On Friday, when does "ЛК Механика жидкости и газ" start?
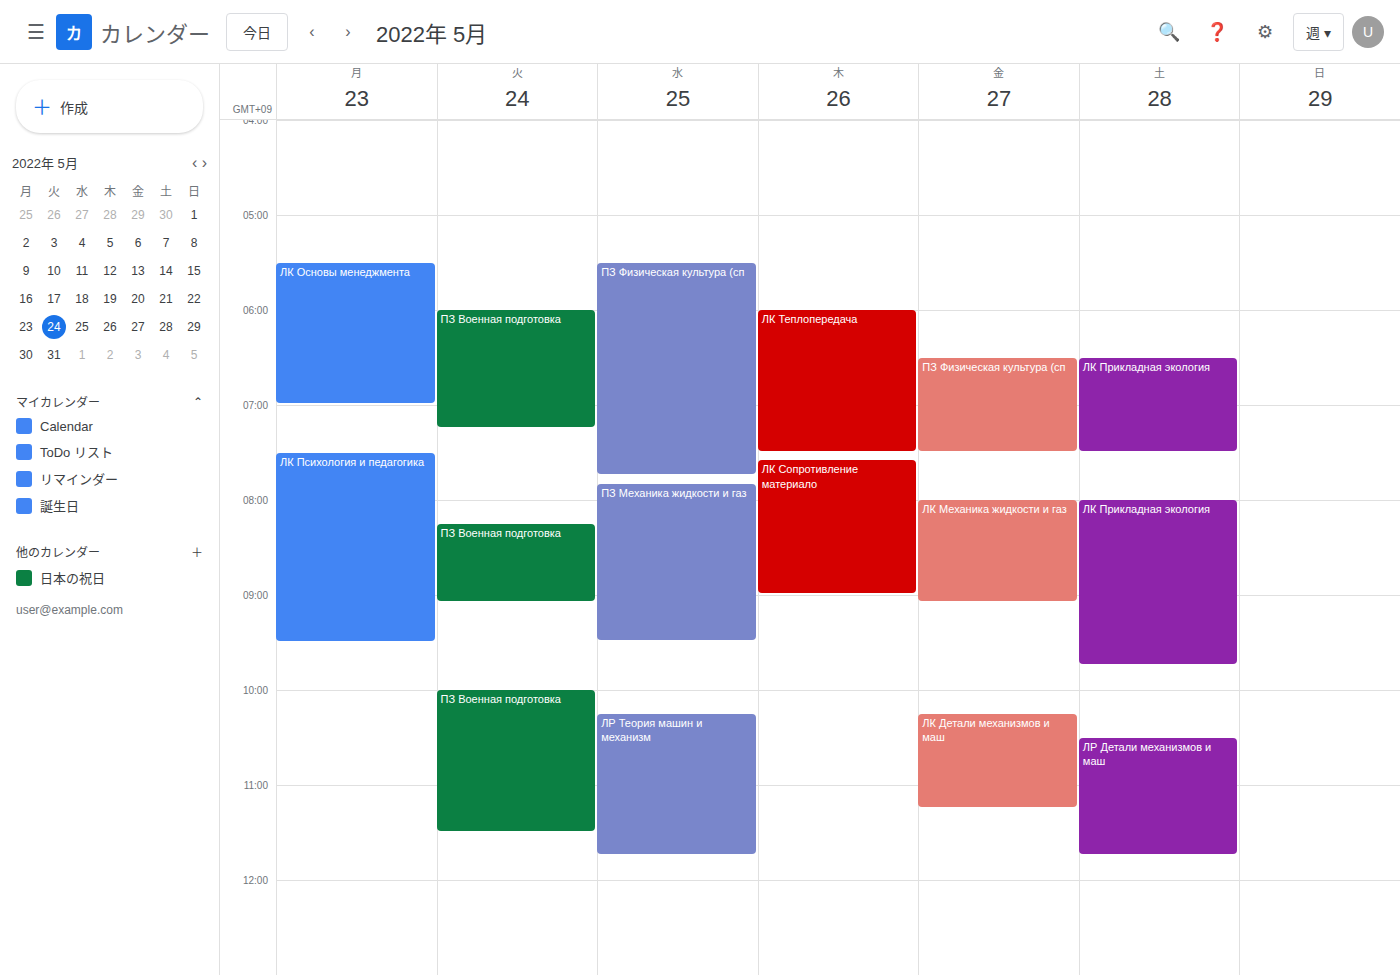
8:00 AM